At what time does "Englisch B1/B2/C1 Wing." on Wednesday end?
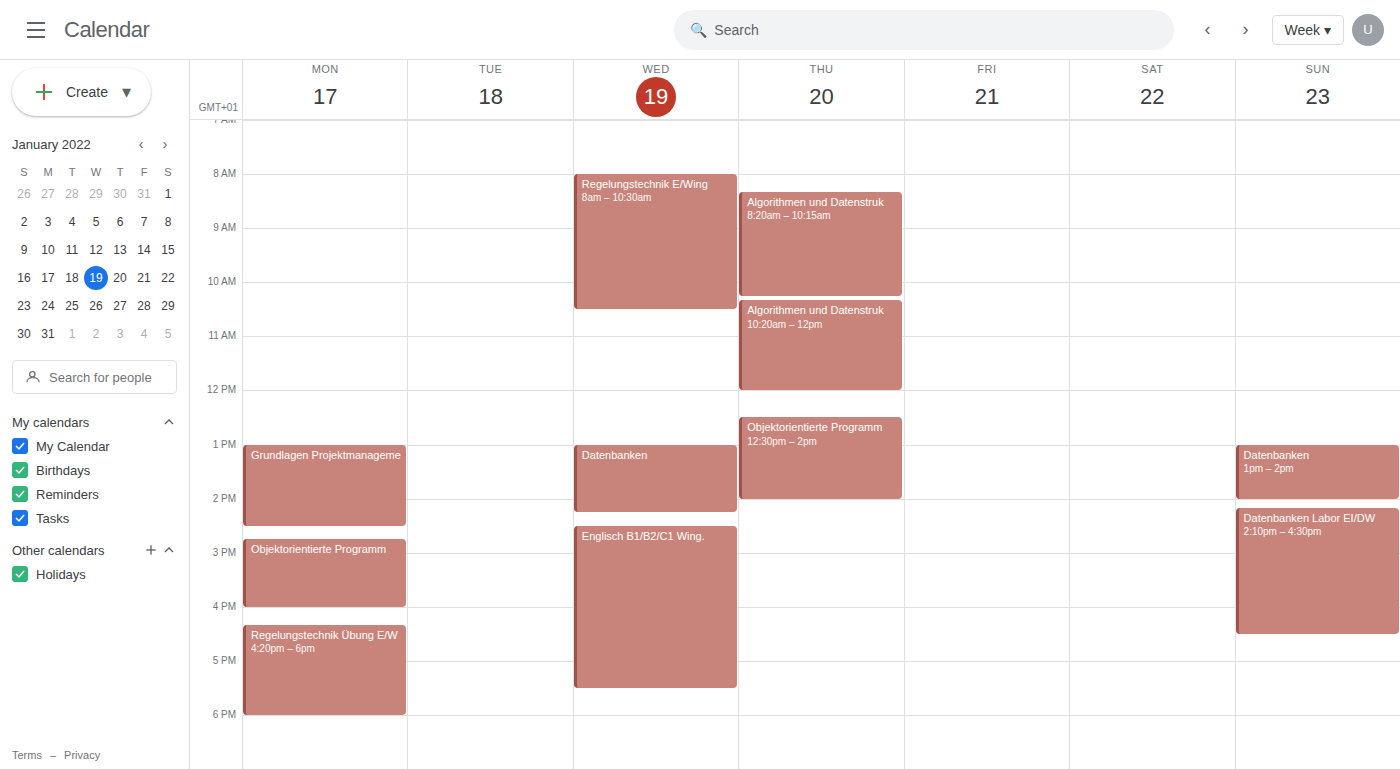
5:30 PM